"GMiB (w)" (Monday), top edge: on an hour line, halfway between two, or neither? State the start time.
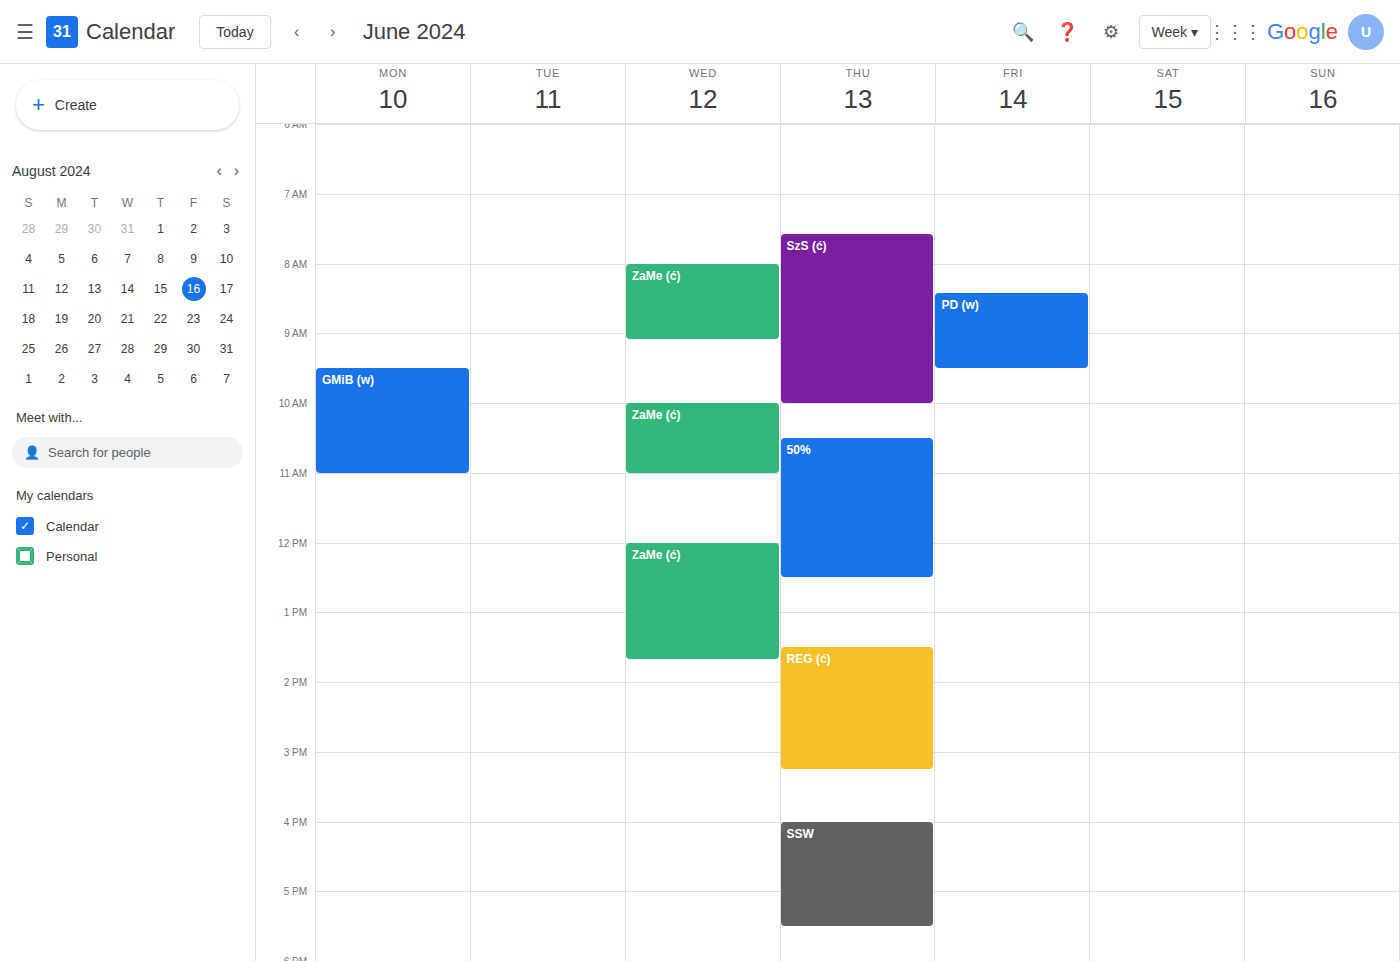
9:30 AM -- halfway between the 9 AM and 10 AM lines.